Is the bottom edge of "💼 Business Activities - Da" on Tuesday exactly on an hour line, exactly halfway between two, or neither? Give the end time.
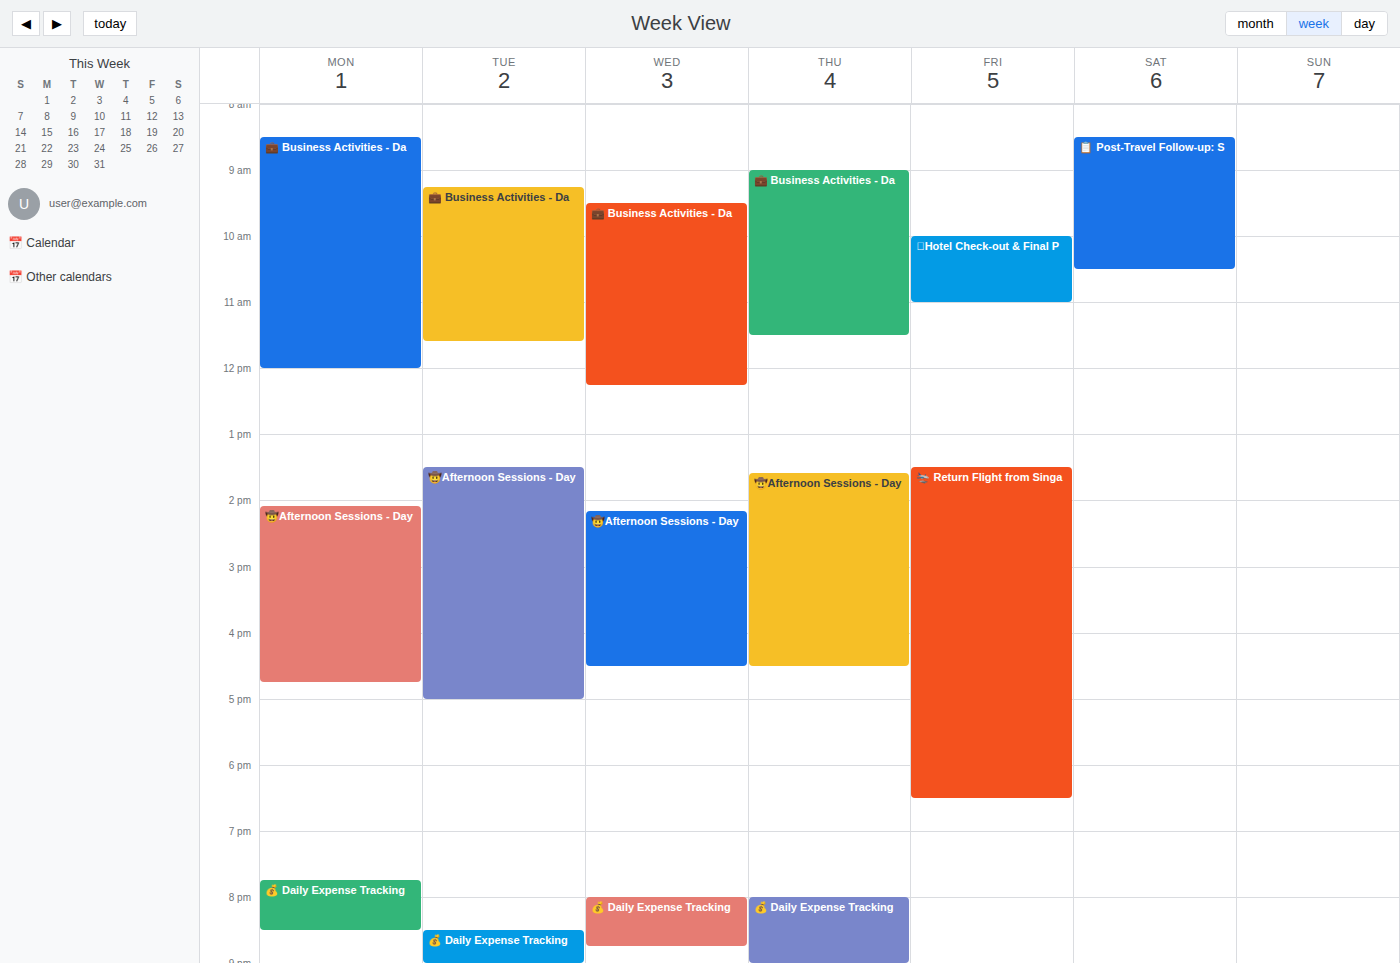
11:35 AM -- neither: 35 minutes below the 11 AM line and 25 minutes above the 12 PM line.